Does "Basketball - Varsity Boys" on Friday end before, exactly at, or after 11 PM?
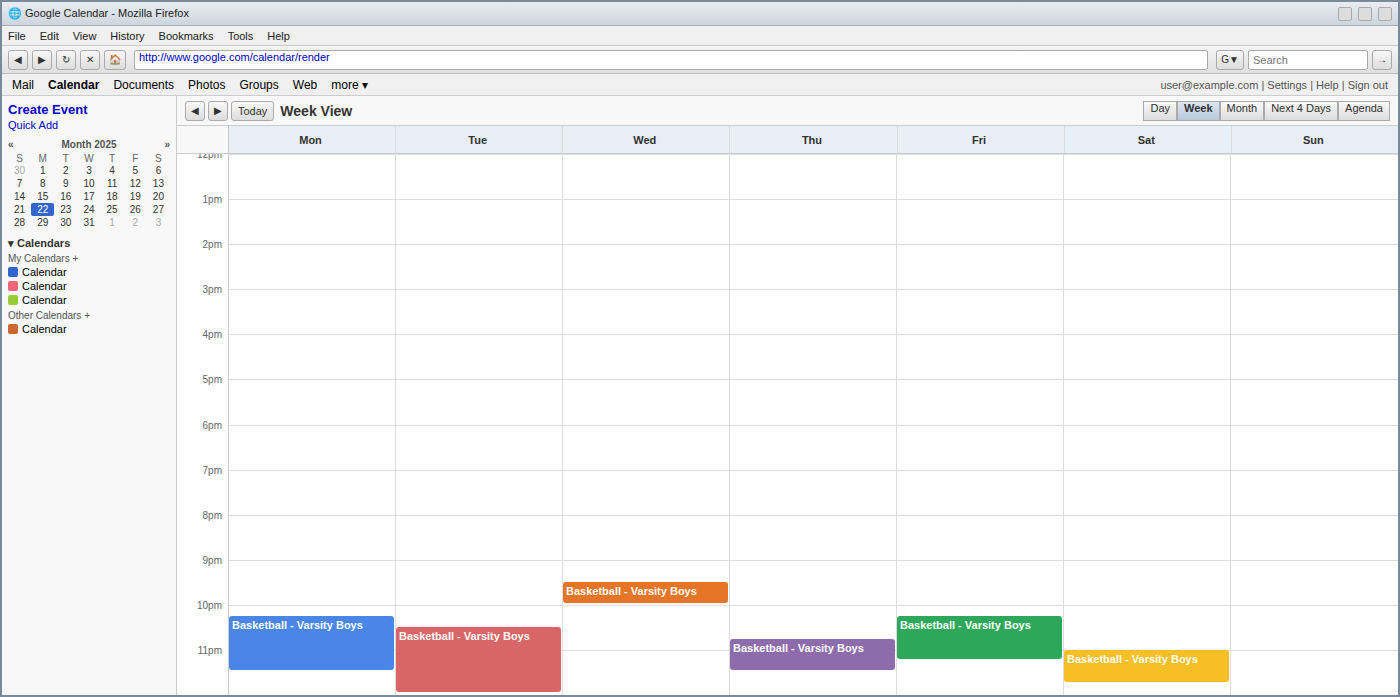
11:15 PM -- after 11 PM, 15 minutes below the 11 PM line.